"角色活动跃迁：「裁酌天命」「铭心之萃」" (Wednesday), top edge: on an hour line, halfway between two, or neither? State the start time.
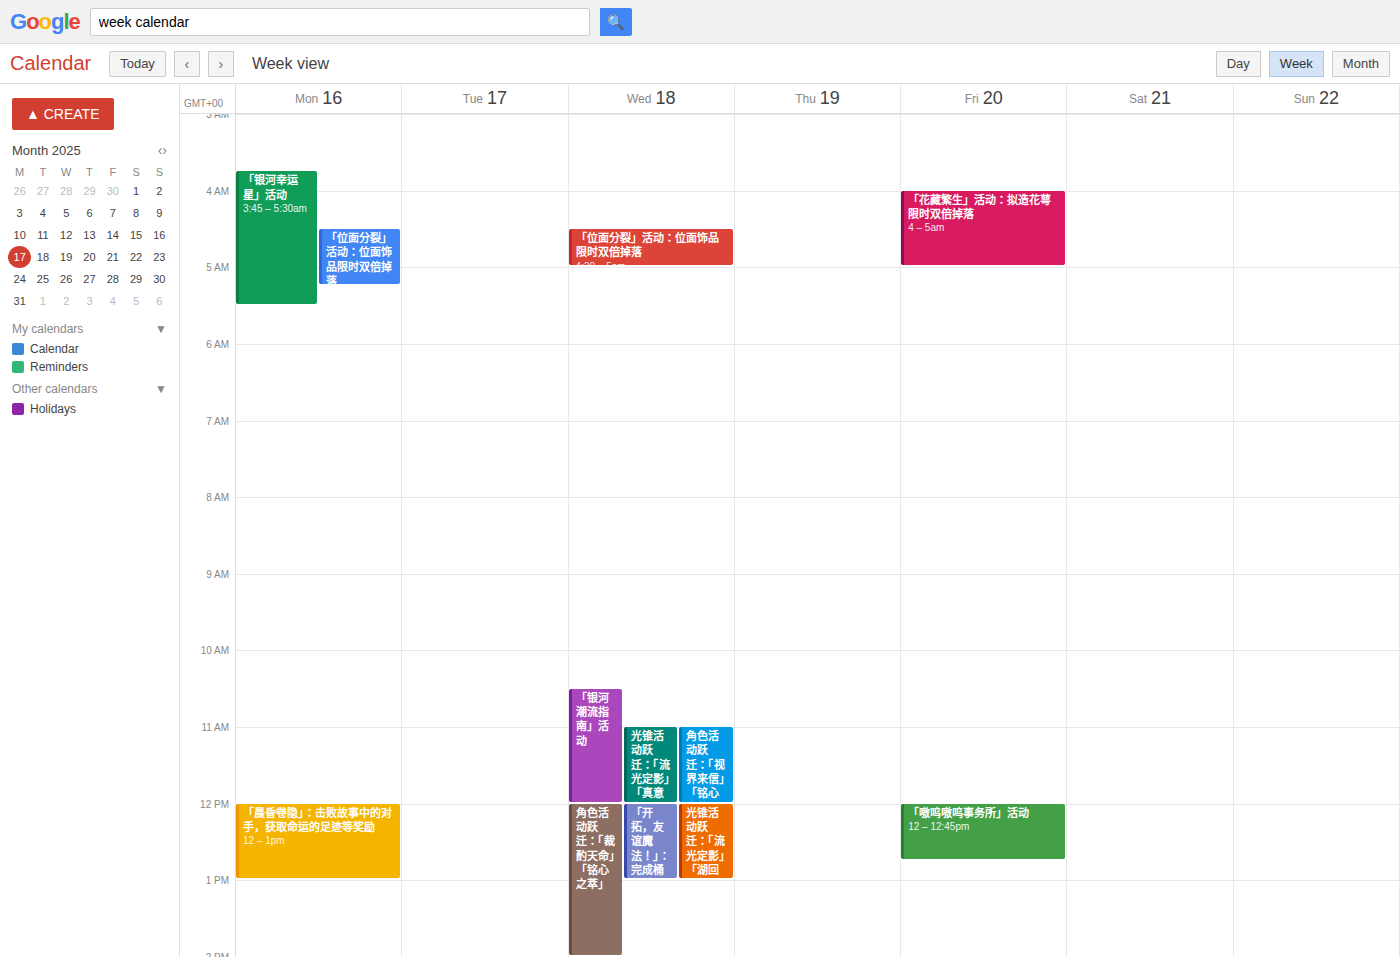
12:00 PM -- exactly on the 12 PM line.